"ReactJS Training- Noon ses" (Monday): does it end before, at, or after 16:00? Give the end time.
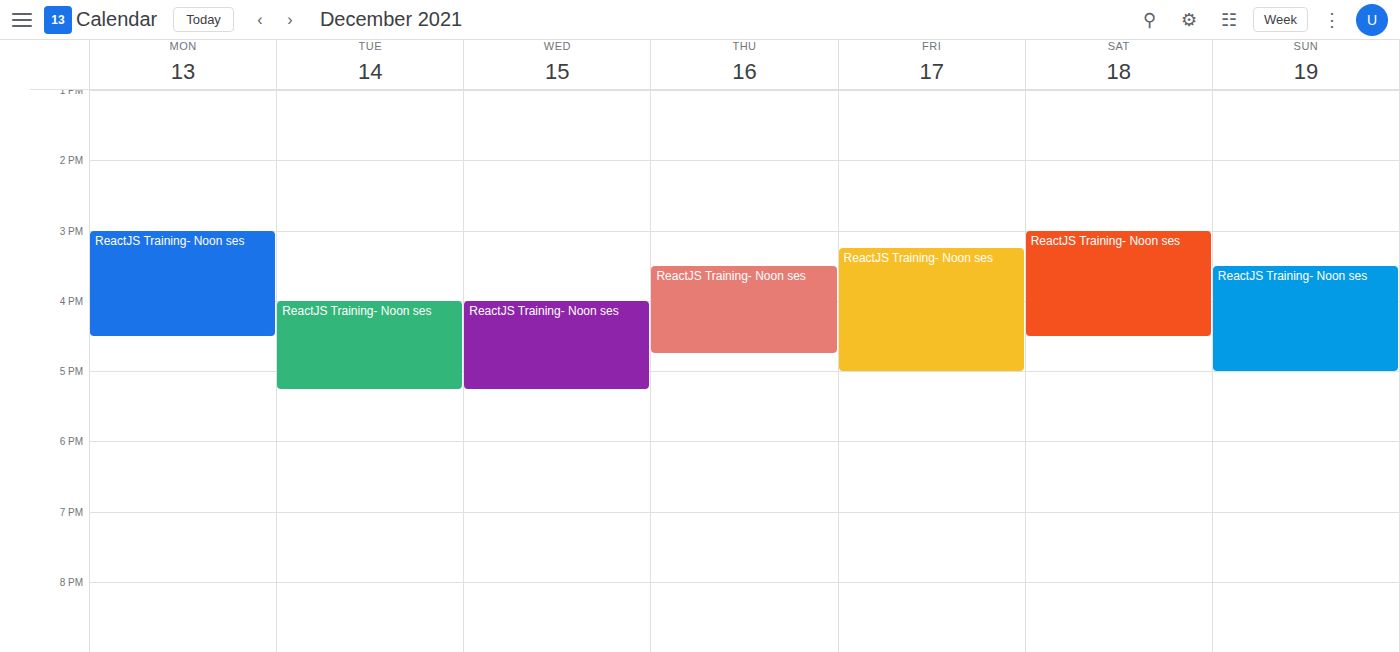
16:30 -- after 16:00, 30 minutes below the 16:00 line.